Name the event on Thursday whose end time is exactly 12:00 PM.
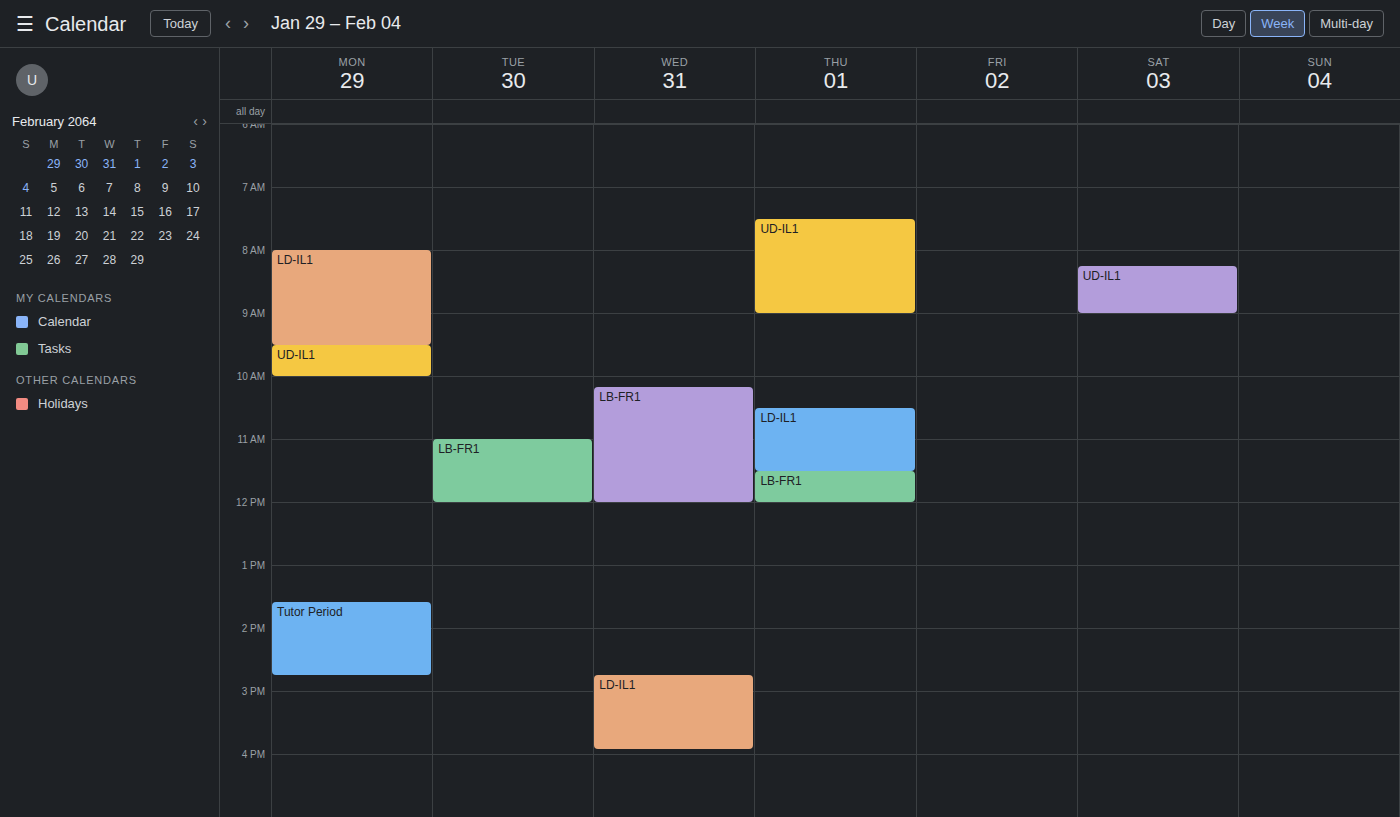
"LB-FR1"